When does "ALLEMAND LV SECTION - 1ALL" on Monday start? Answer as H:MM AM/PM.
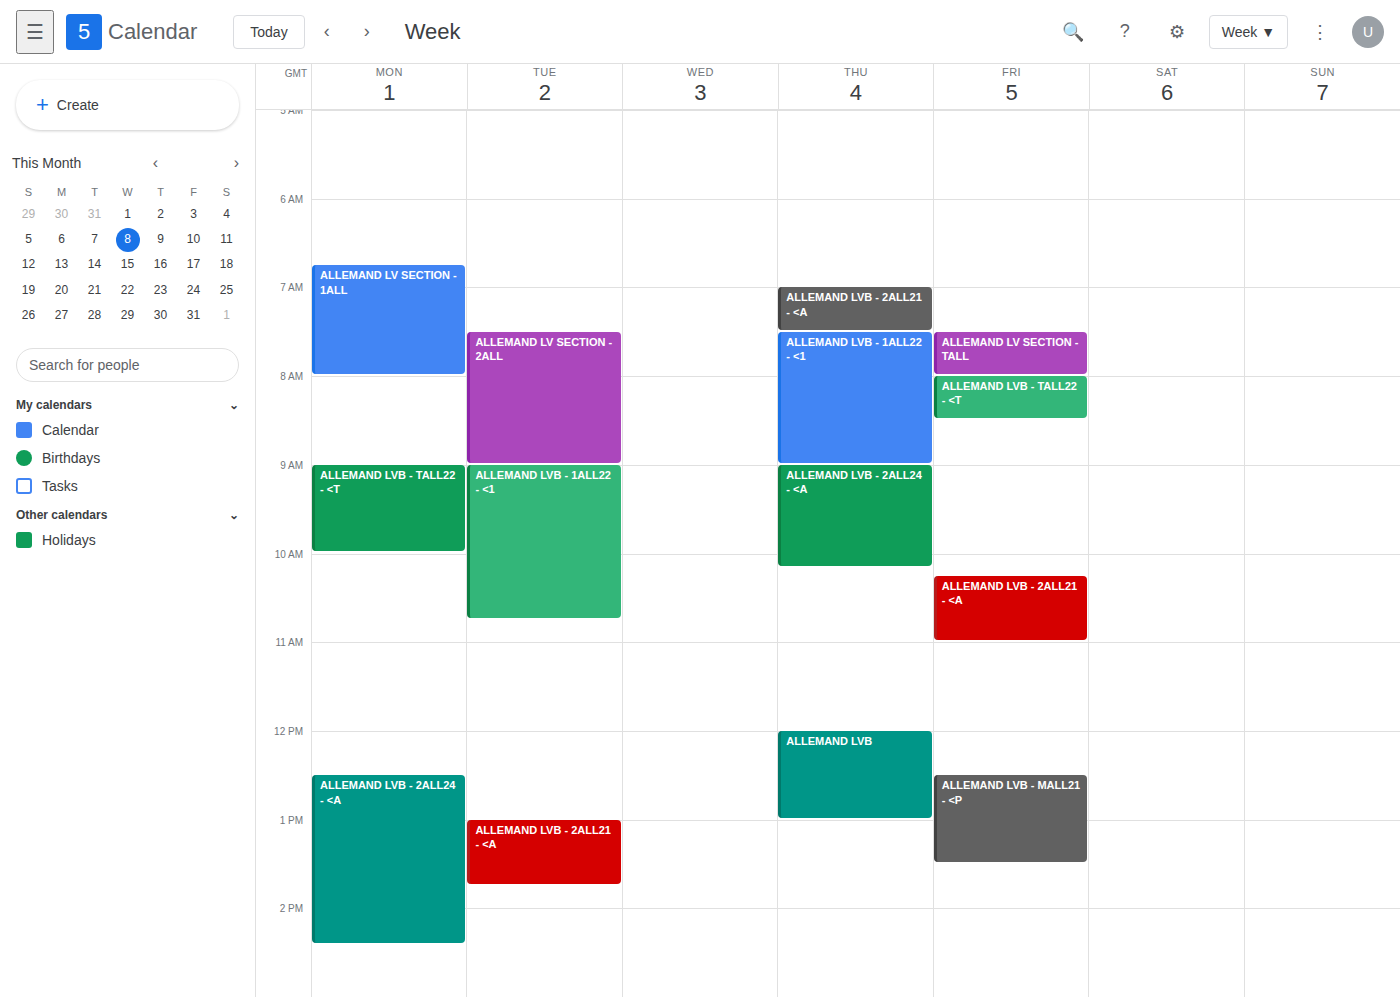
6:45 AM